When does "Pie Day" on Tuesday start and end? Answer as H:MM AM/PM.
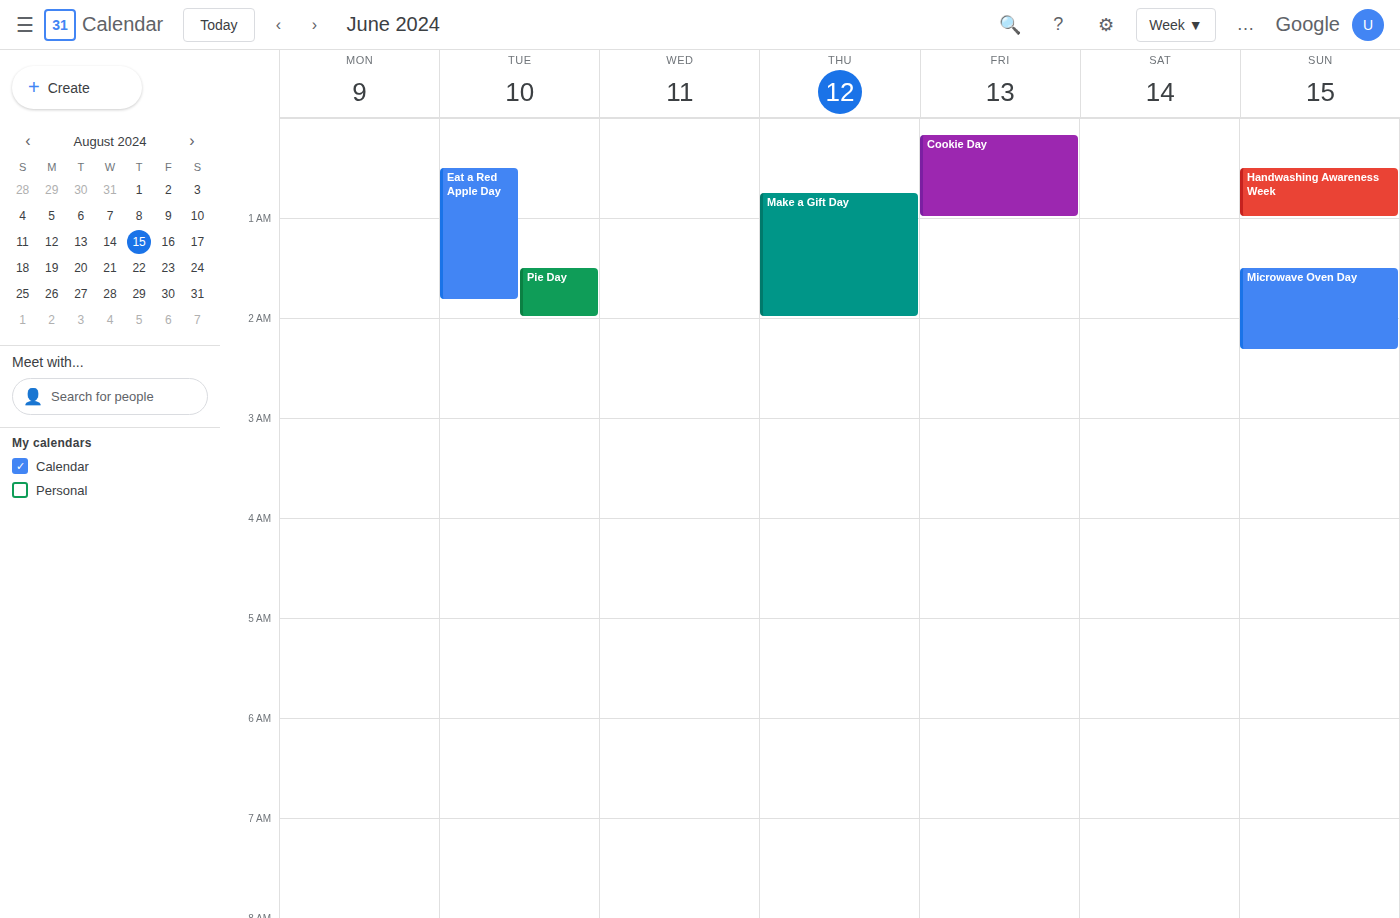
1:30 AM to 2:00 AM